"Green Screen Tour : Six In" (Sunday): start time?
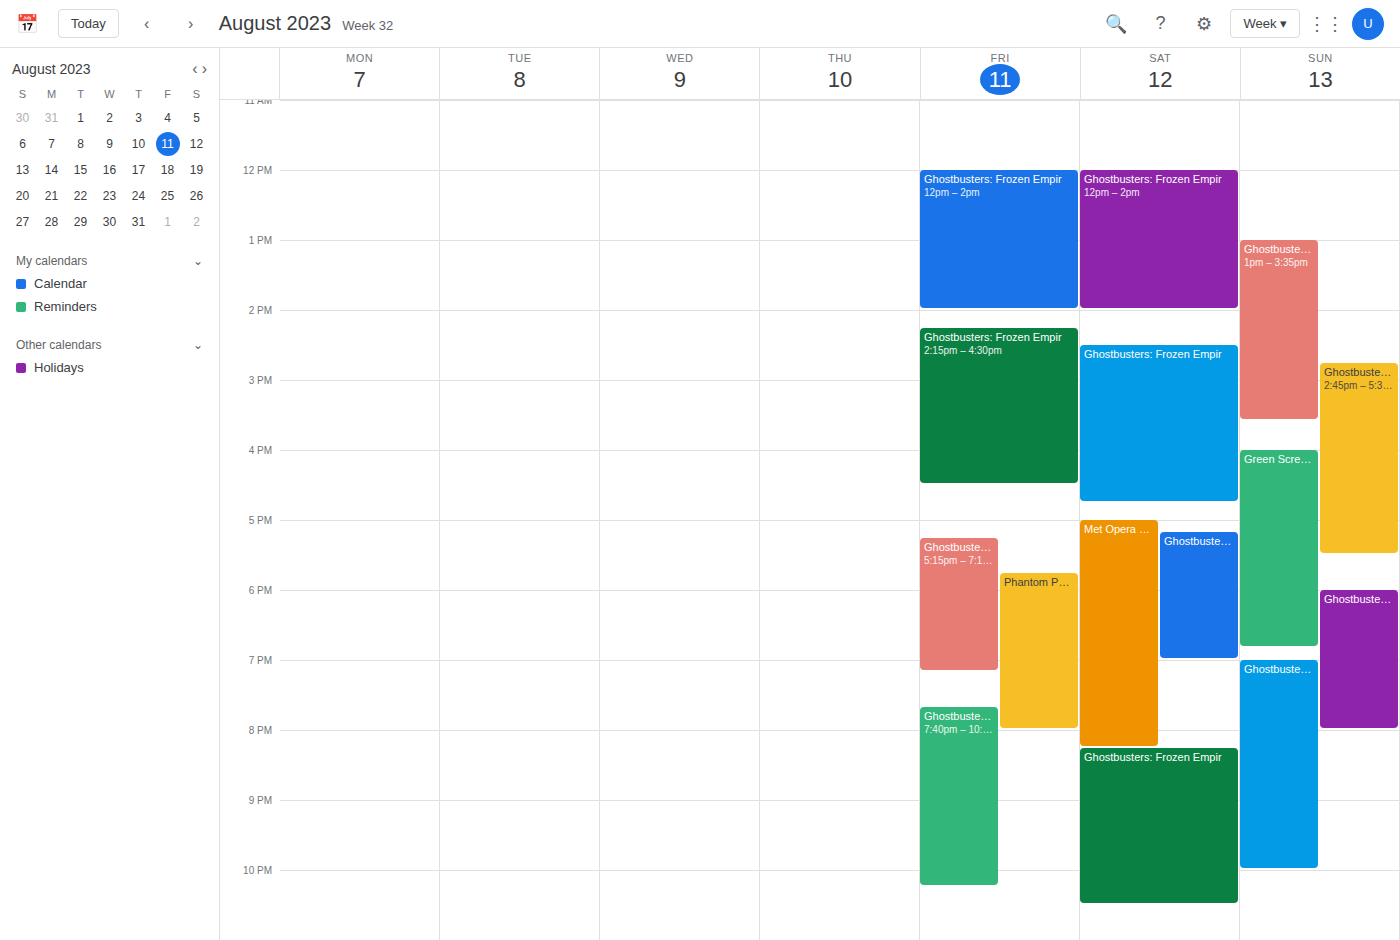
4:00 PM